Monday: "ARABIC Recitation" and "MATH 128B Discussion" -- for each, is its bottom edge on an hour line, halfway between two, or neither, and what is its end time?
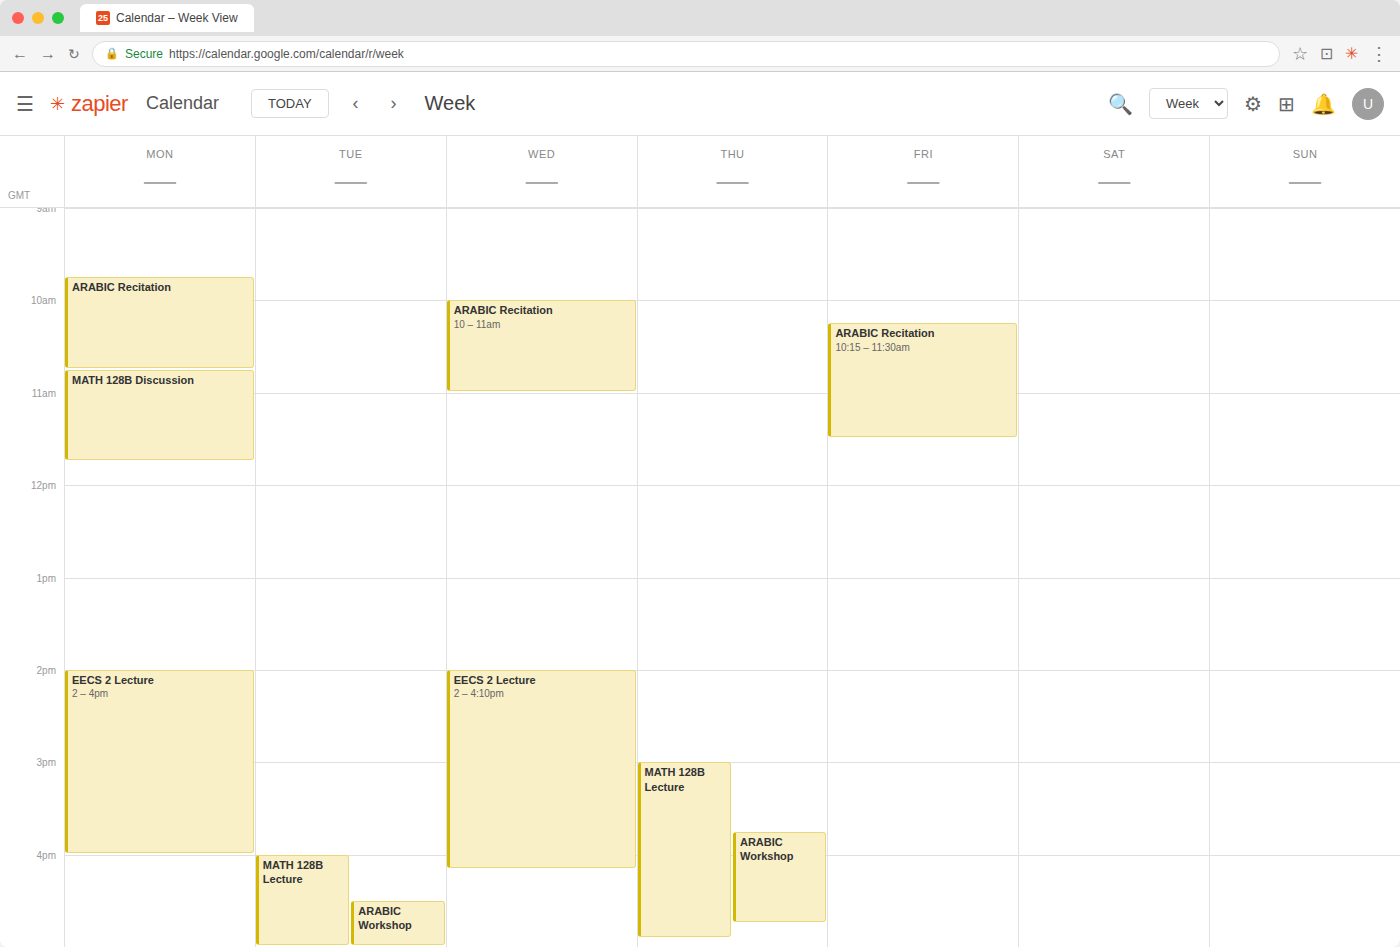
"ARABIC Recitation": 10:45 AM, neither: three quarters of the way from the 10 AM line to the 11 AM line. "MATH 128B Discussion": 11:45 AM, neither: three quarters of the way from the 11 AM line to the 12 PM line.